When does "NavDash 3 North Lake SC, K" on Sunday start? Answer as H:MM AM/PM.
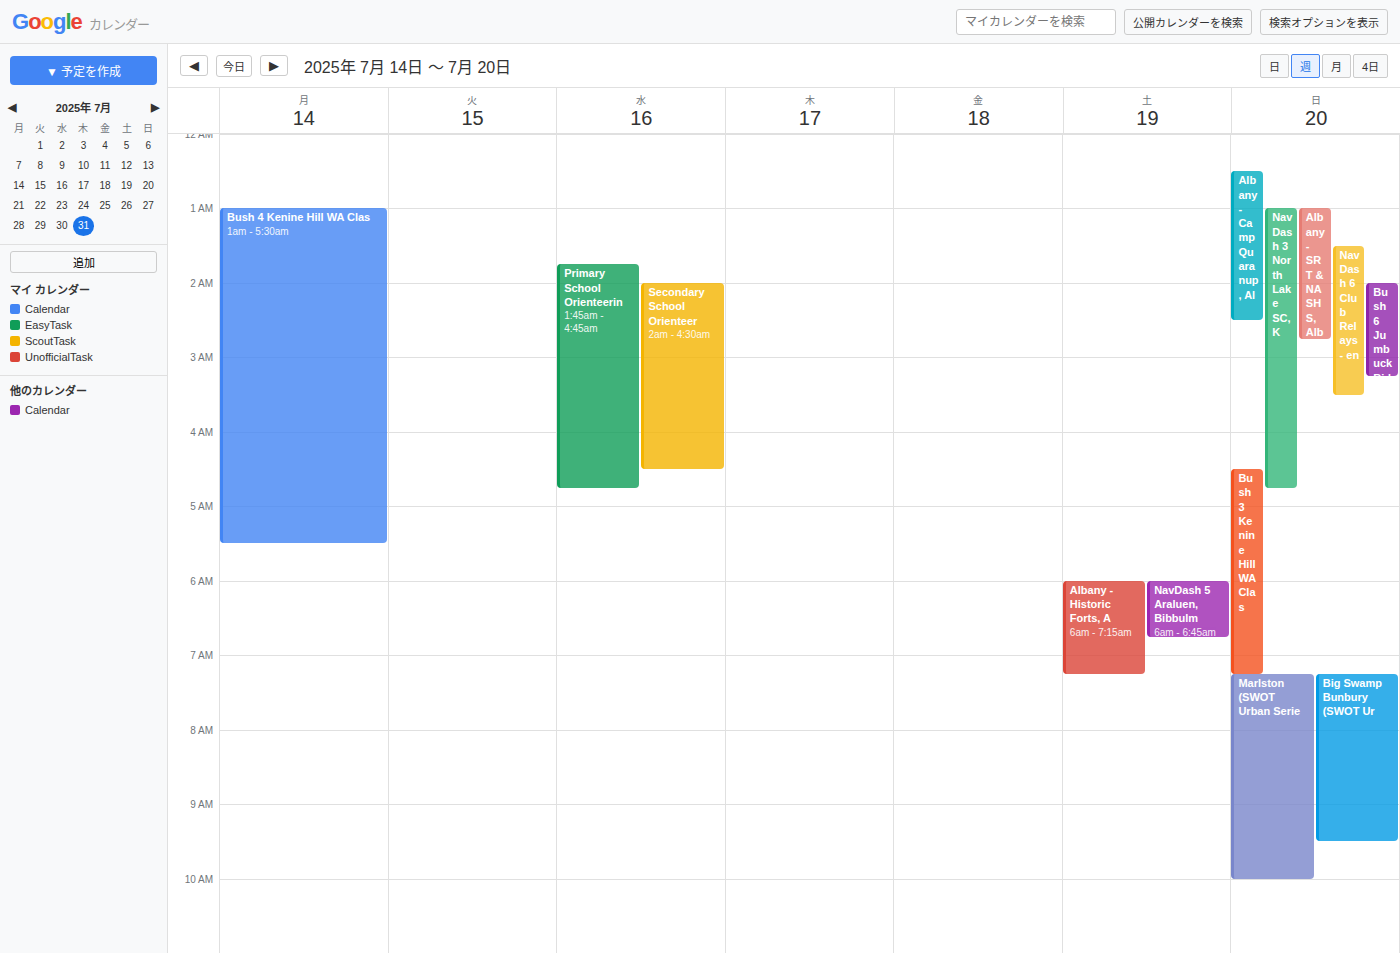
1:00 AM